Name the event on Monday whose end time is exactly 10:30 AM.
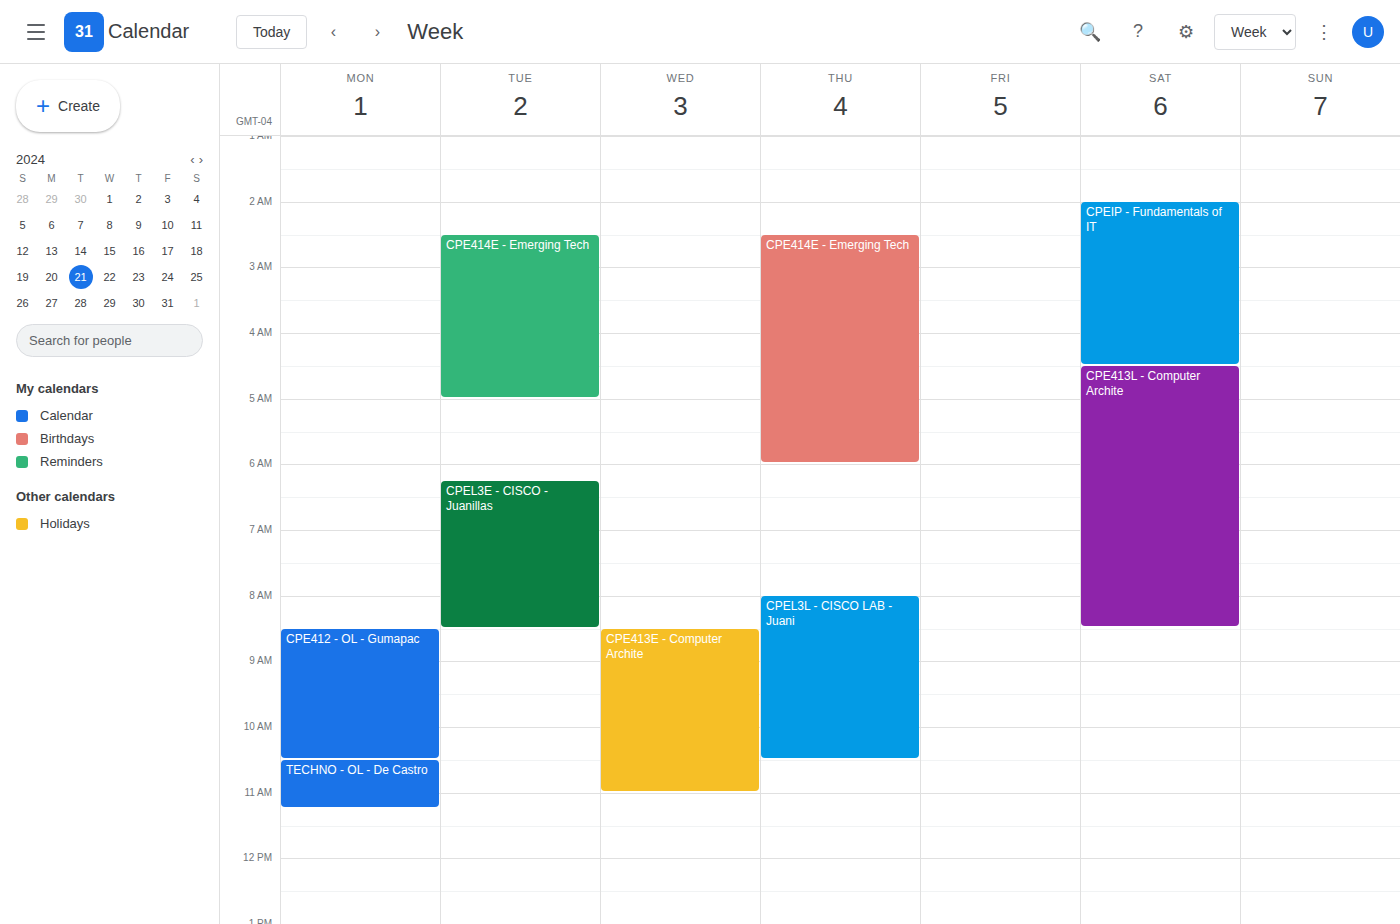
"CPE412 - OL - Gumapac"